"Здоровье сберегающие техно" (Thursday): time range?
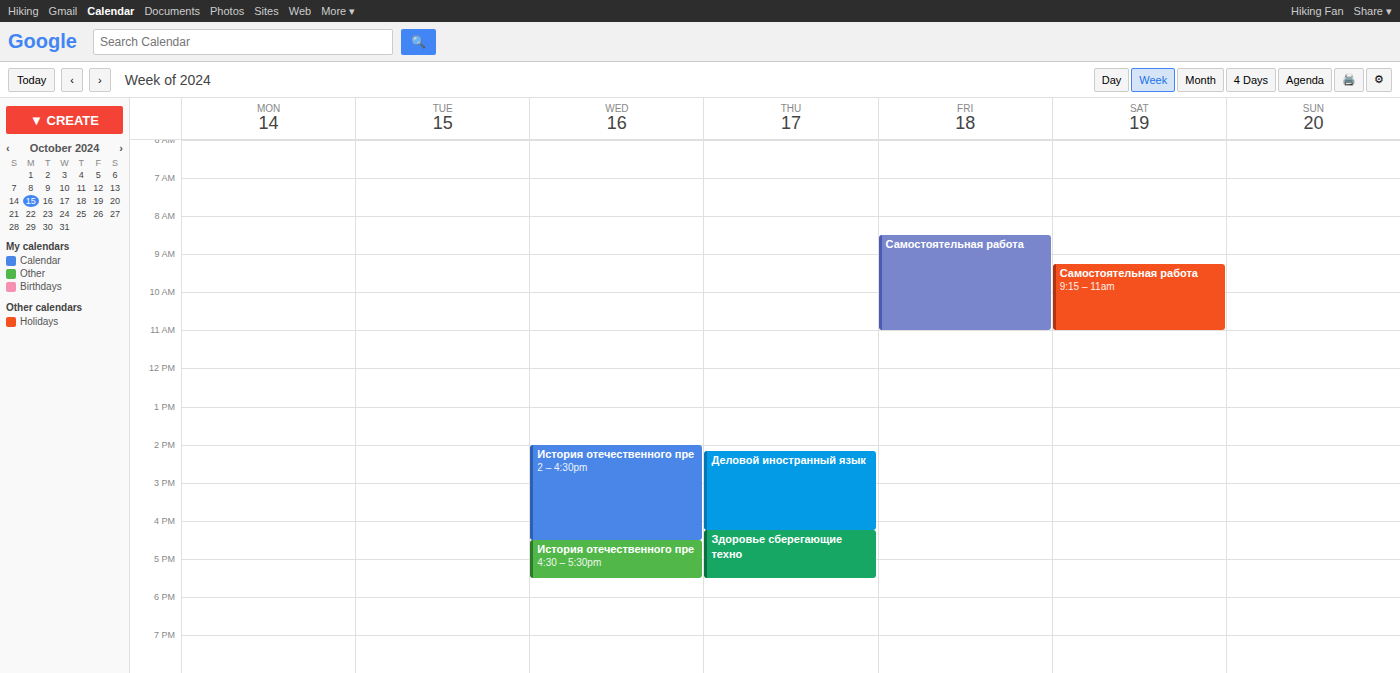
4:15 PM to 5:30 PM